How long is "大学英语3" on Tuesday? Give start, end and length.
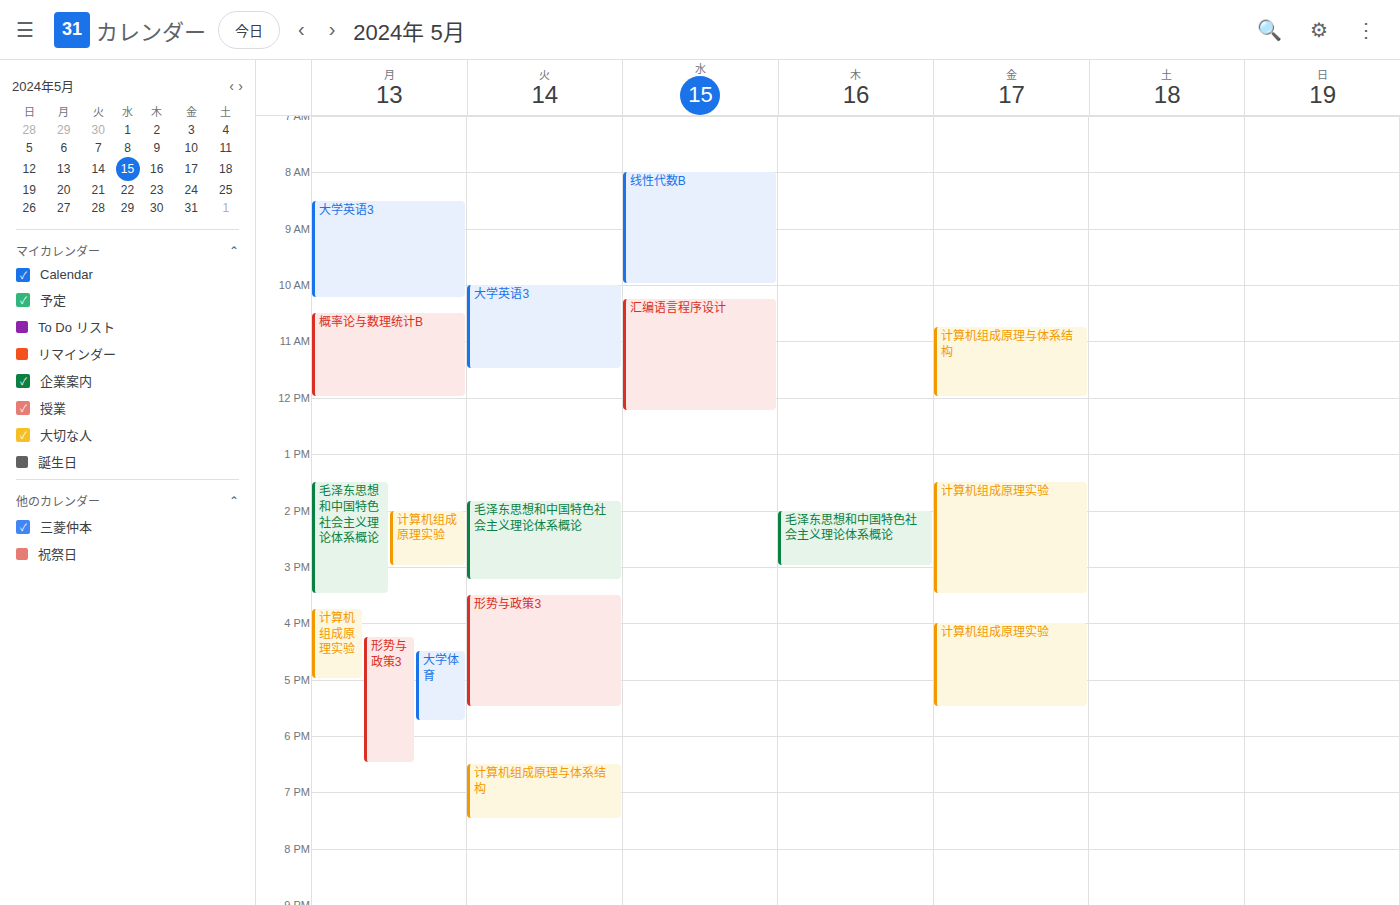
10:00 AM to 11:30 AM, 1 hour 30 minutes